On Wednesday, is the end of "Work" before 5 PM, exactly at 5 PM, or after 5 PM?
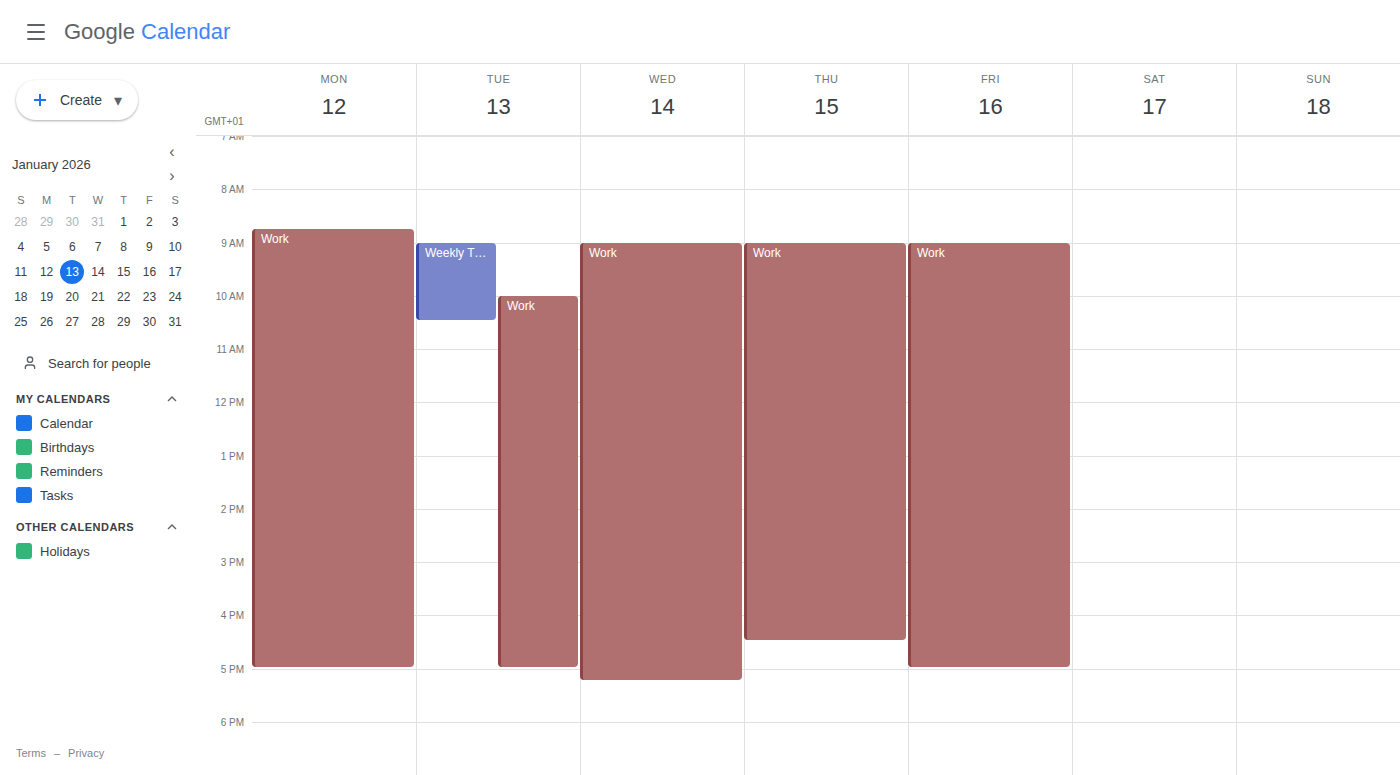
5:15 PM -- after 5 PM, 15 minutes below the 5 PM line.